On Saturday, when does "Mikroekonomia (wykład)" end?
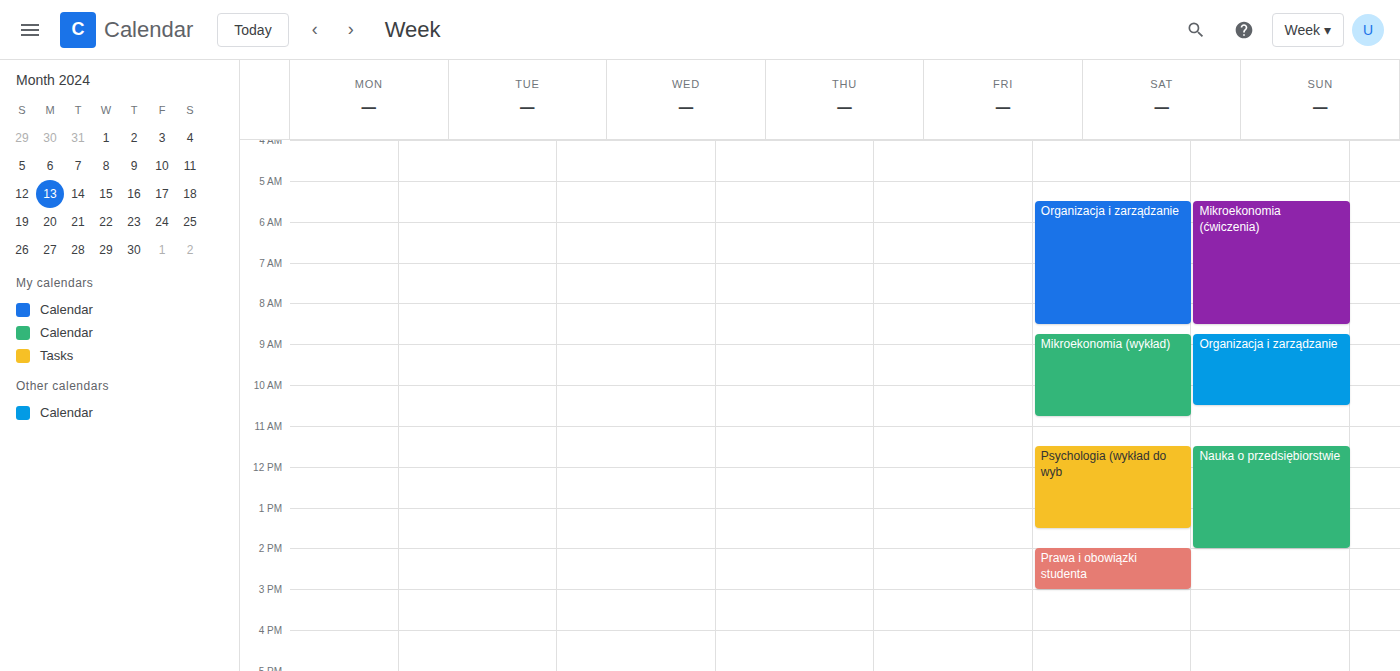
10:45 AM